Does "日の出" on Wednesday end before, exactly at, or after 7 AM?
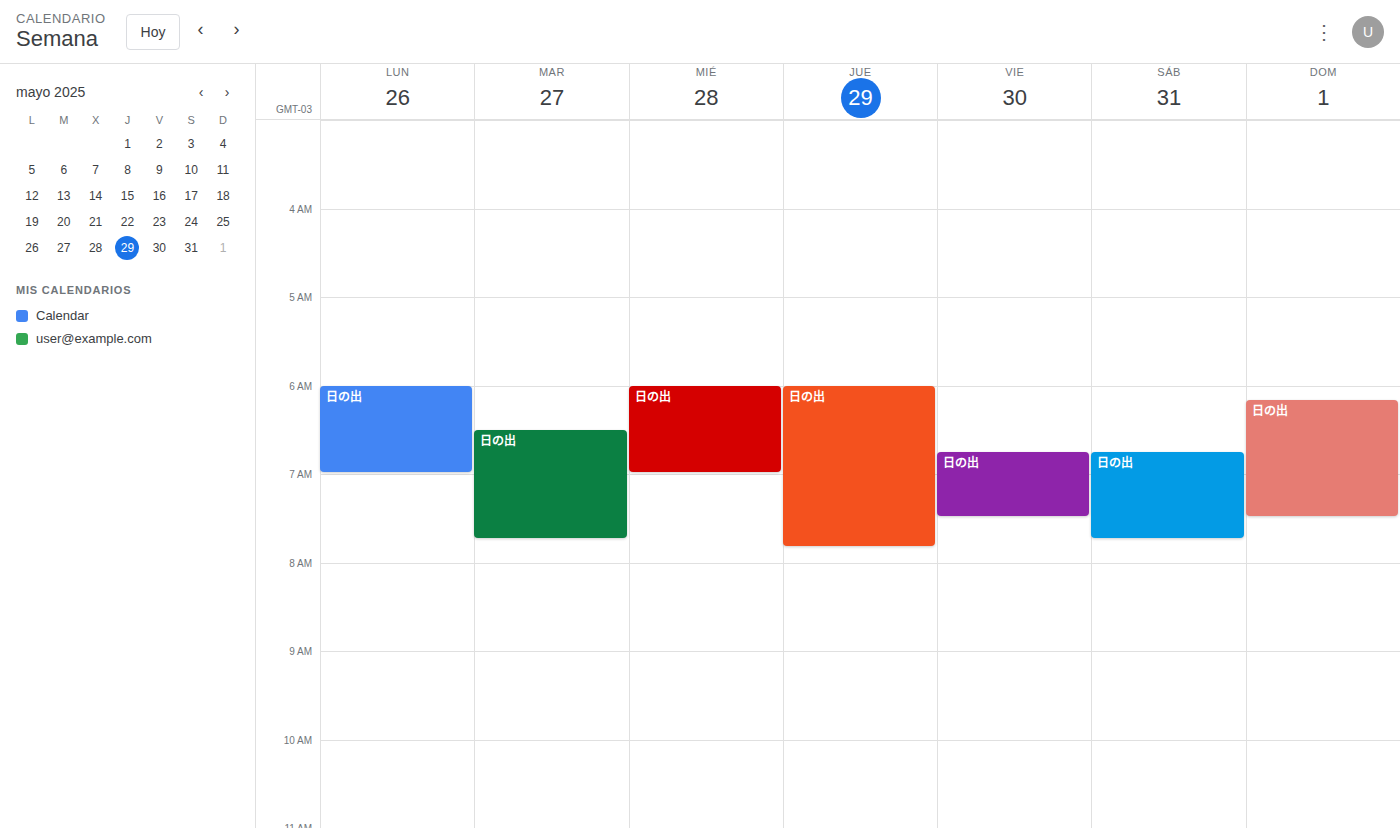
7:00 AM -- exactly at 7 AM, on the 7 AM line.